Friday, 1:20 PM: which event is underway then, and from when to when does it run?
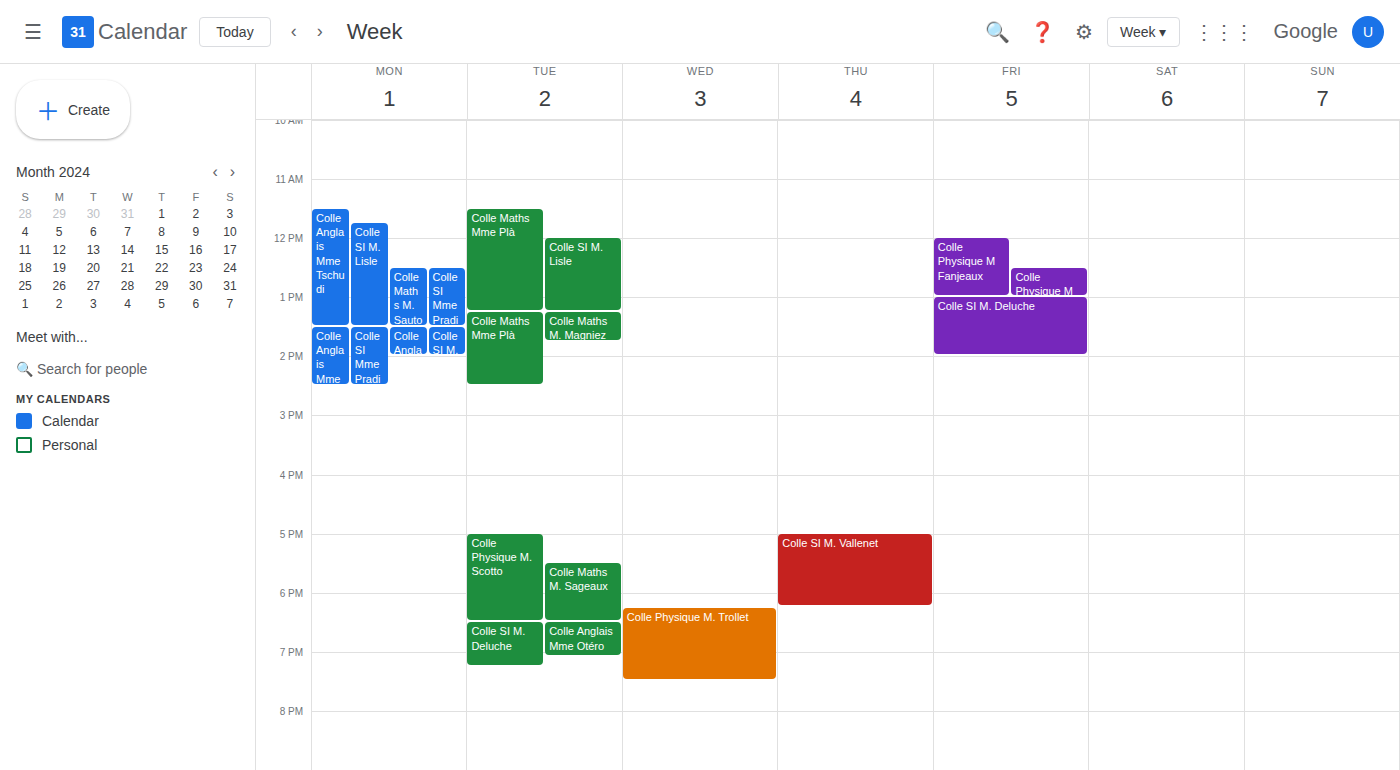
"Colle SI M. Deluche", 1:00 PM to 2:00 PM